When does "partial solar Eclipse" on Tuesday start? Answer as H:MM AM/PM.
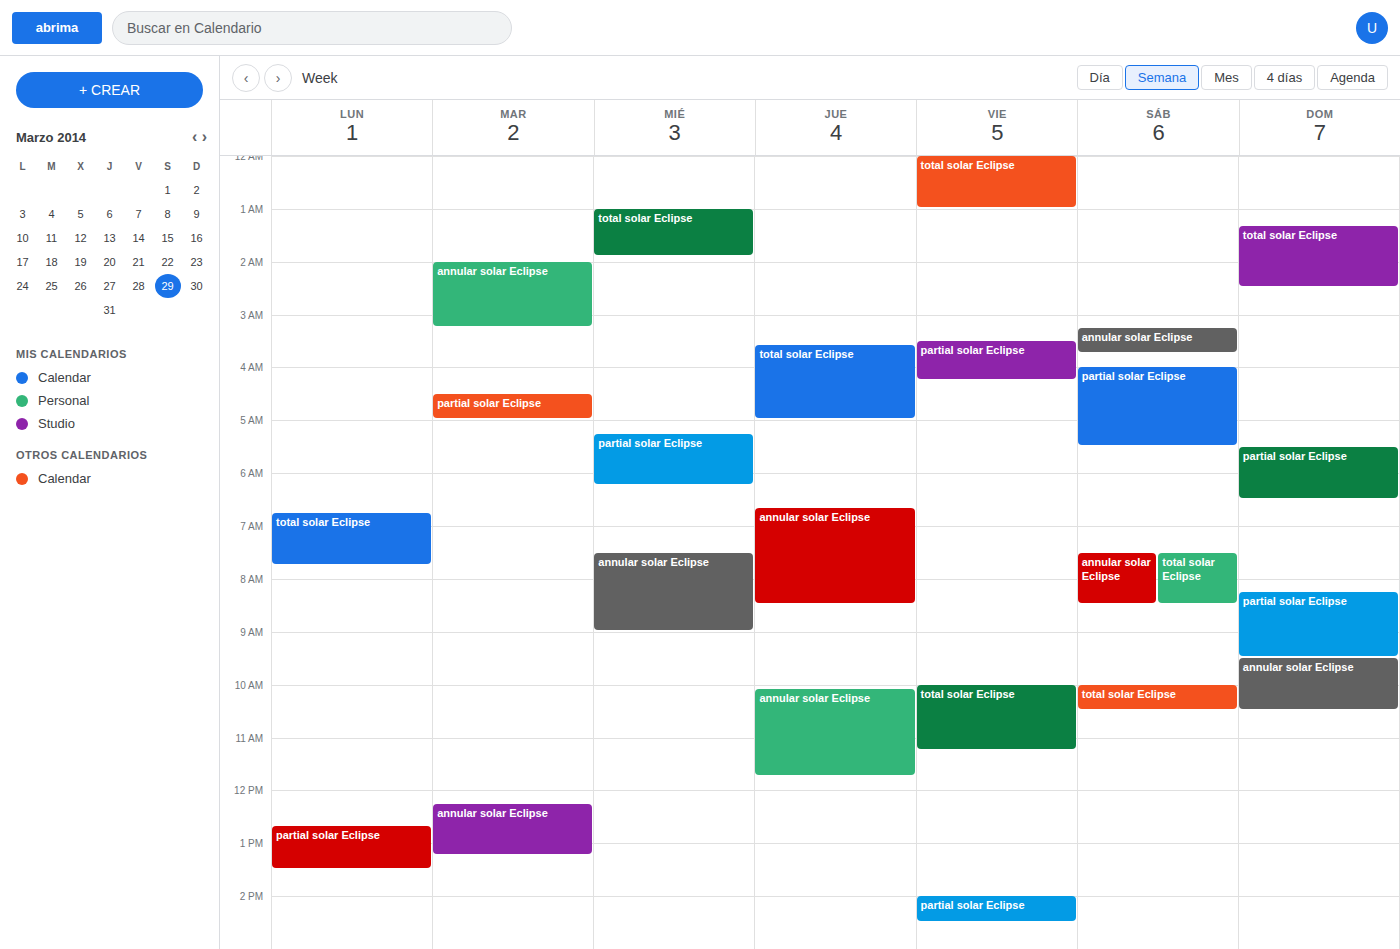
4:30 AM